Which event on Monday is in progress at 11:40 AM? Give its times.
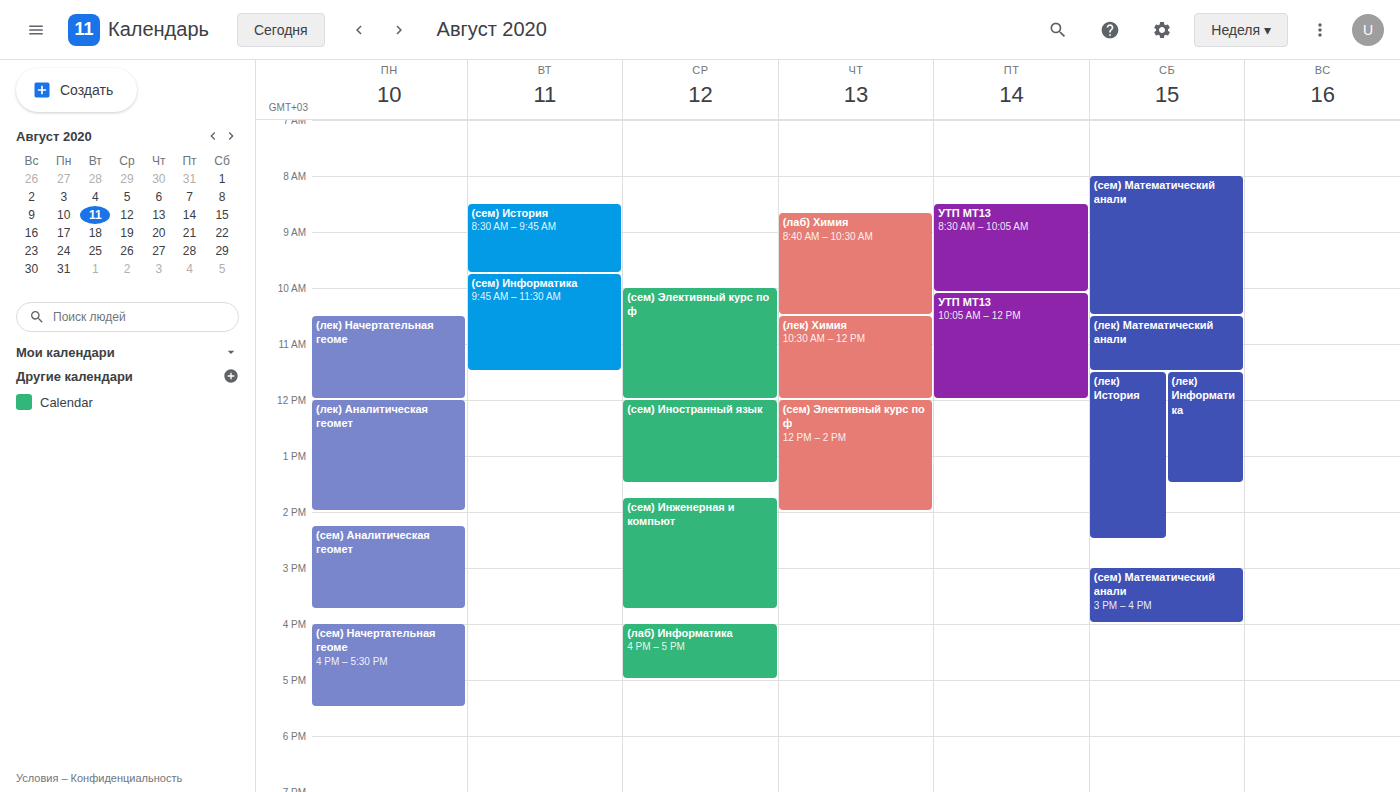
"(лек) Начертательная геоме", 10:30 AM to 12:00 PM